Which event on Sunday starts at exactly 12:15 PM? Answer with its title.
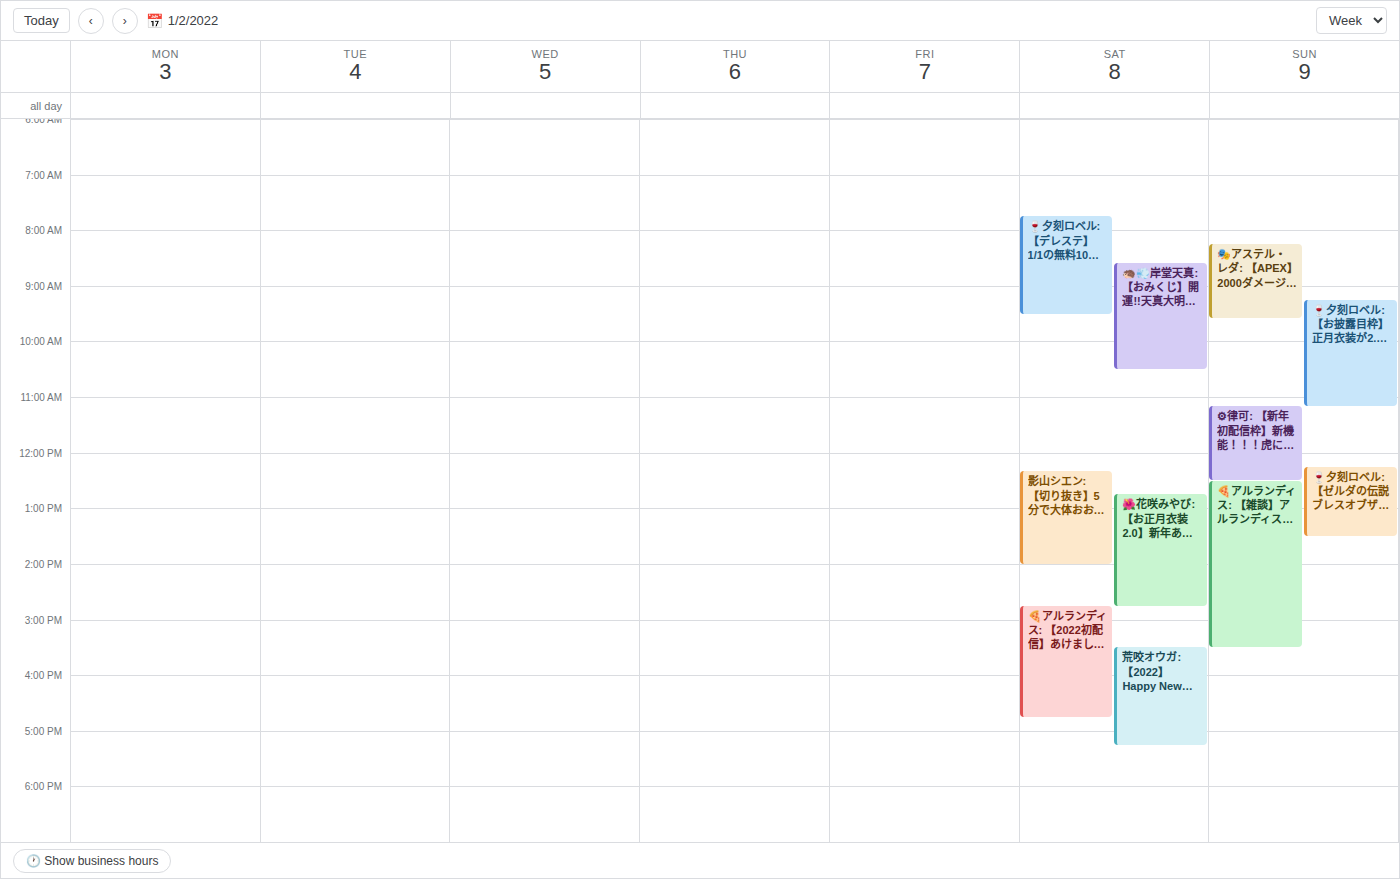
"🍷夕刻ロベル: 【ゼルダの伝説 ブレスオブザワイルド"